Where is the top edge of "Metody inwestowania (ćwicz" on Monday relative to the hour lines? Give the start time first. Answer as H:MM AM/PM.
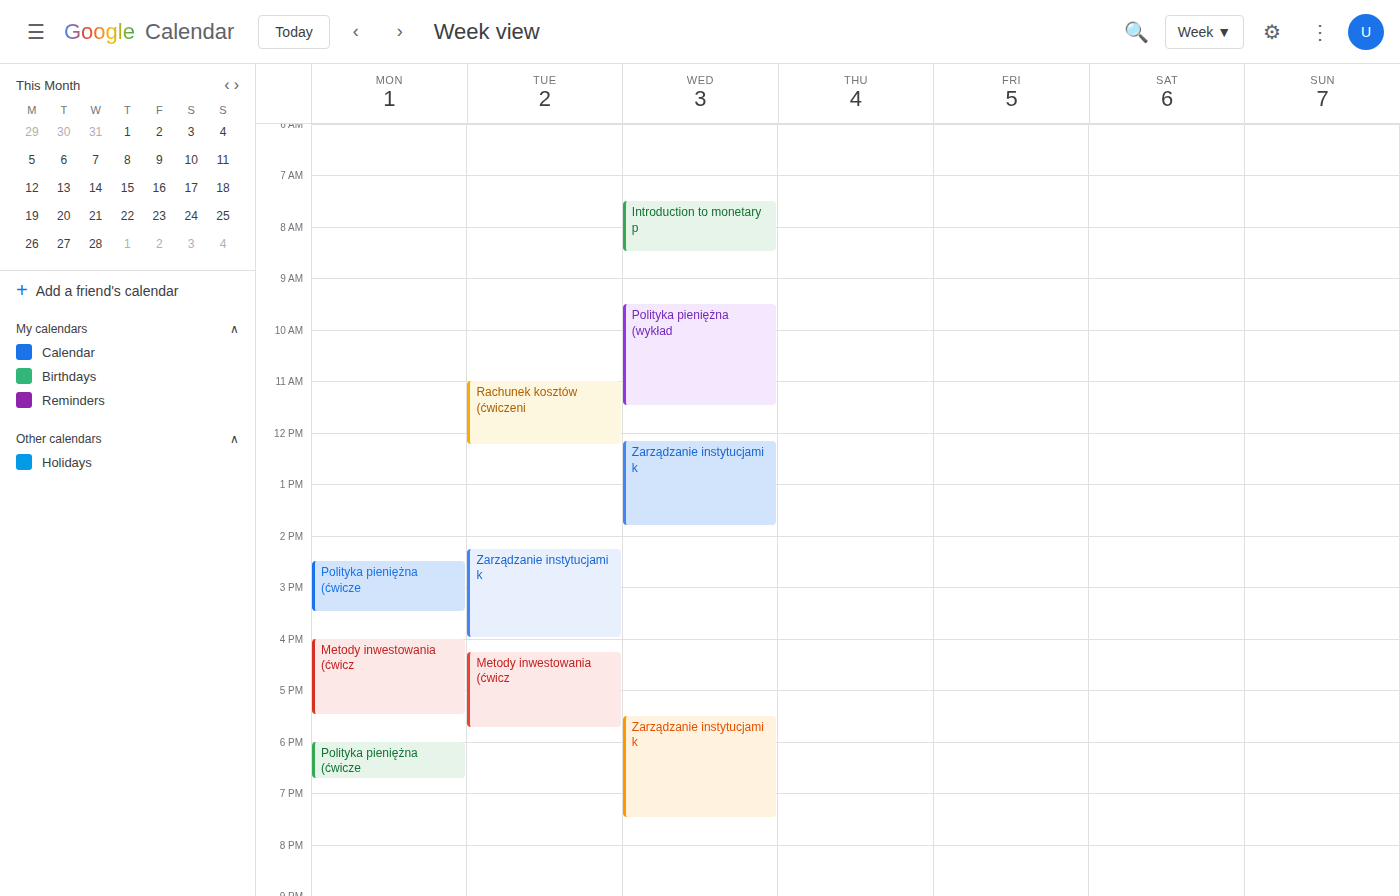
4:00 PM -- exactly on the 4 PM line.